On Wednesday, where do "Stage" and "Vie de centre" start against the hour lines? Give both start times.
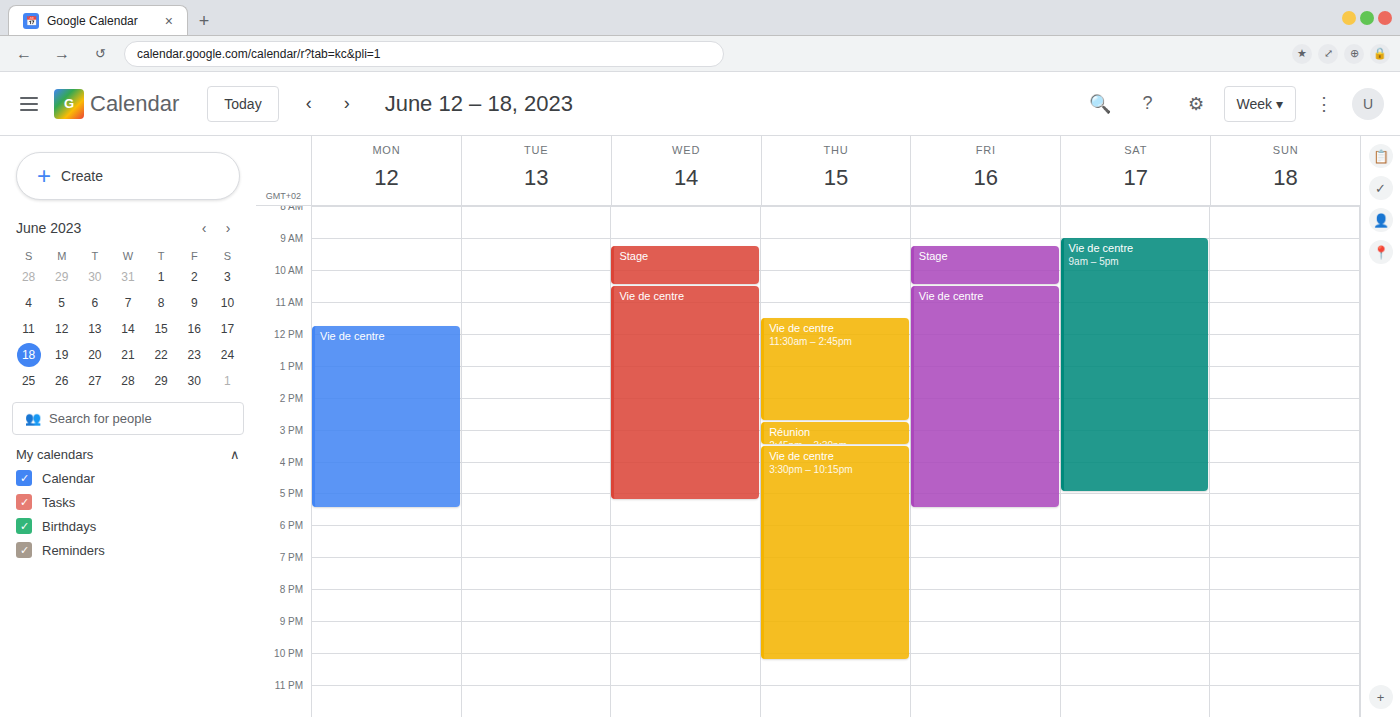
"Stage": 9:15 AM, neither: a quarter of the way from the 9 AM line to the 10 AM line. "Vie de centre": 10:30 AM, halfway between the 10 AM and 11 AM lines.